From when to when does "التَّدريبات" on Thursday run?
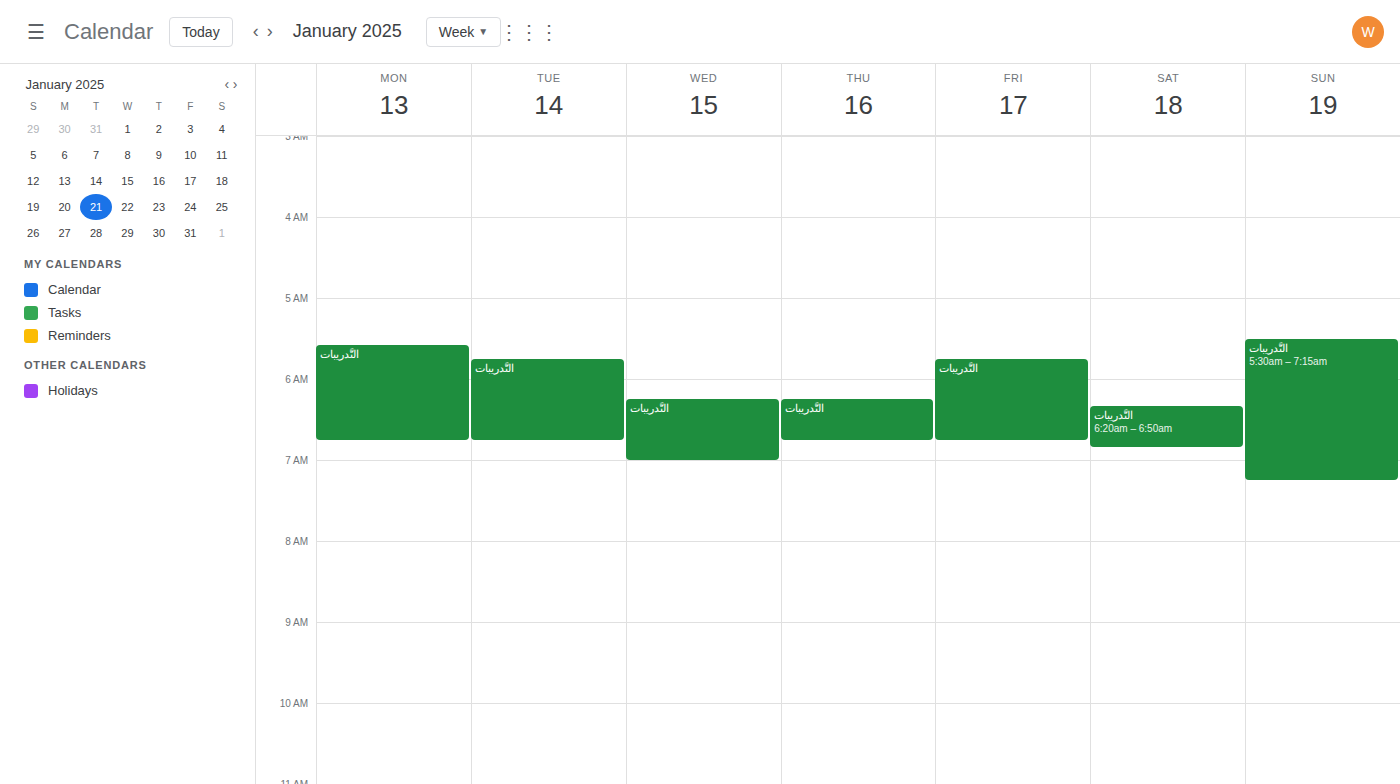
6:15 AM to 6:45 AM